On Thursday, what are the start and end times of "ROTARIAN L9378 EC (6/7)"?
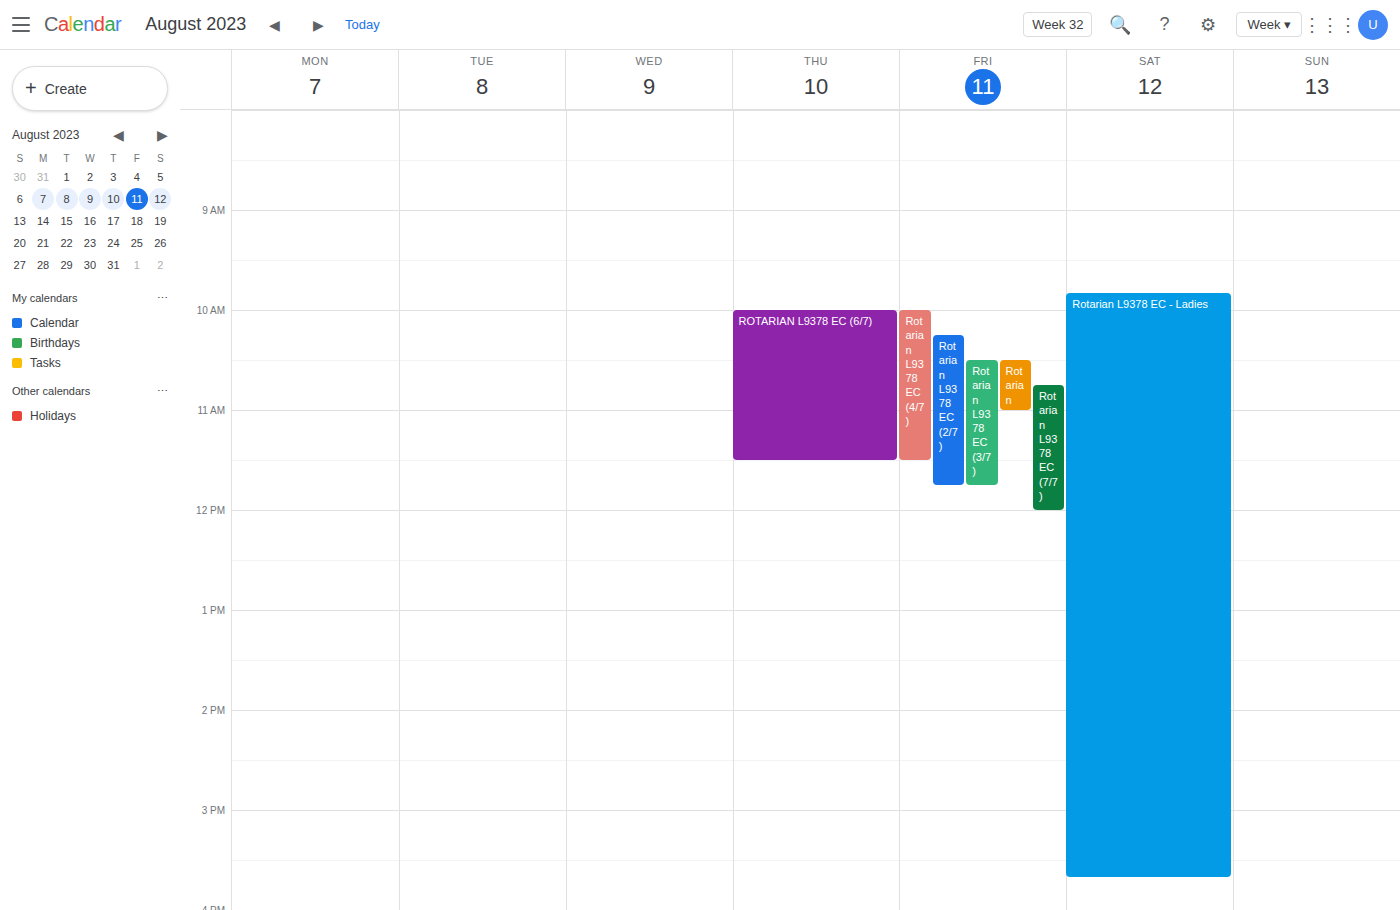
10:00 AM to 11:30 AM